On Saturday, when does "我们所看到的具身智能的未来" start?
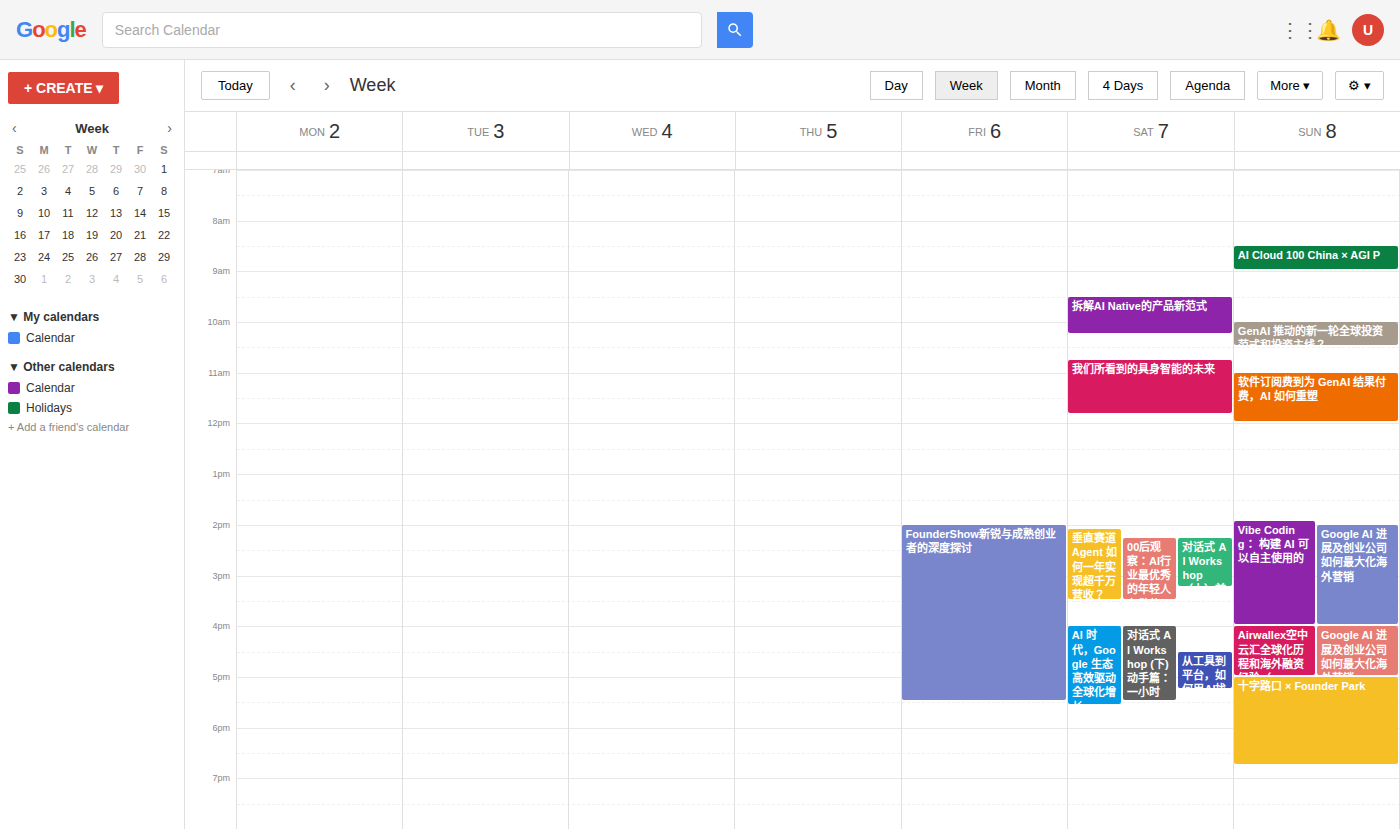
10:45 AM